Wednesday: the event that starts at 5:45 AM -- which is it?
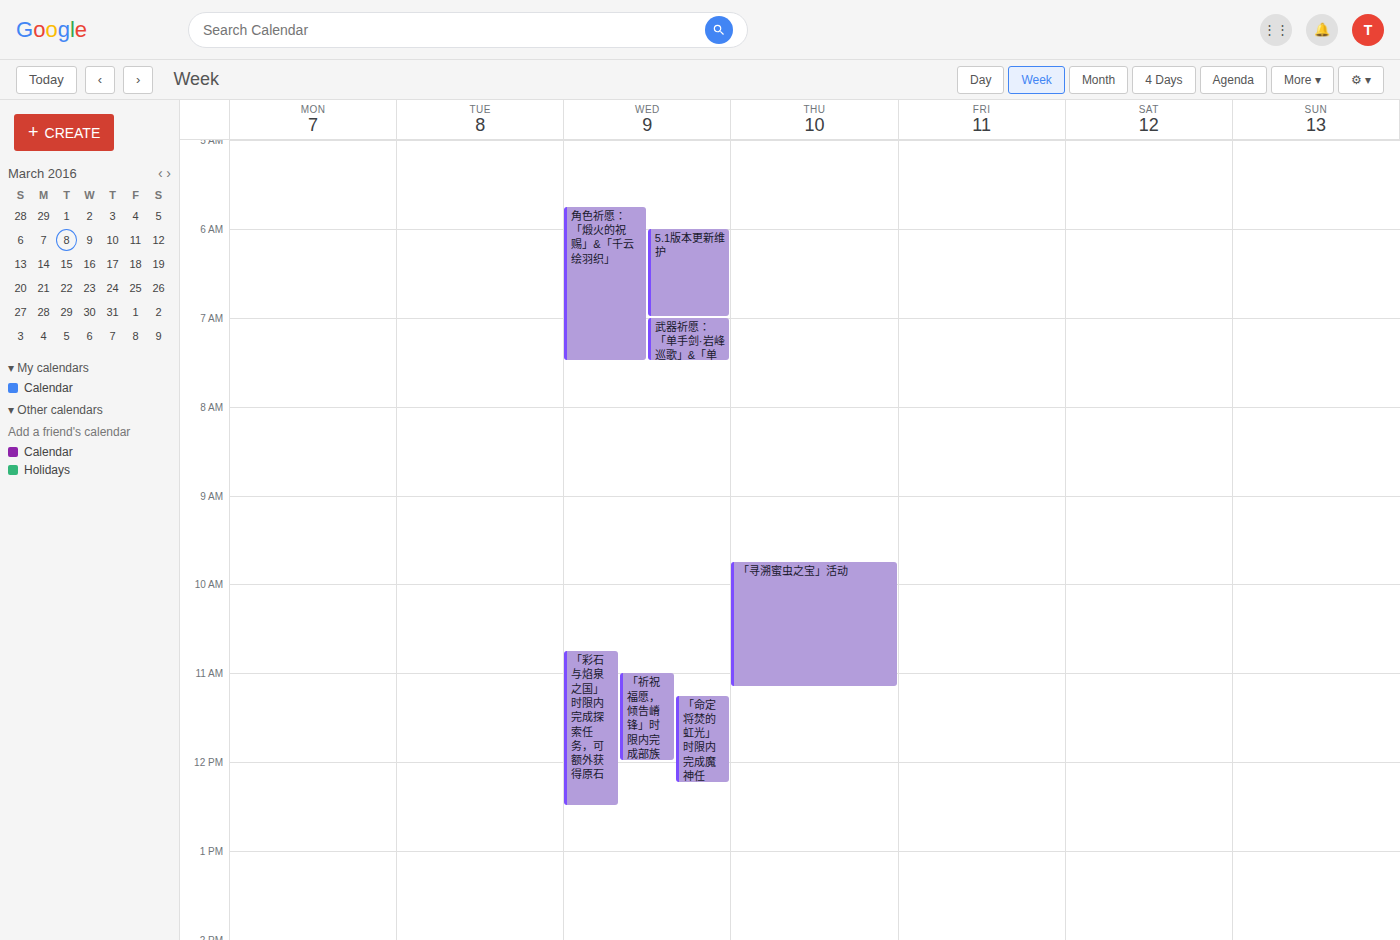
"角色祈愿：「煅火的祝赐」&「千云绘羽织」"